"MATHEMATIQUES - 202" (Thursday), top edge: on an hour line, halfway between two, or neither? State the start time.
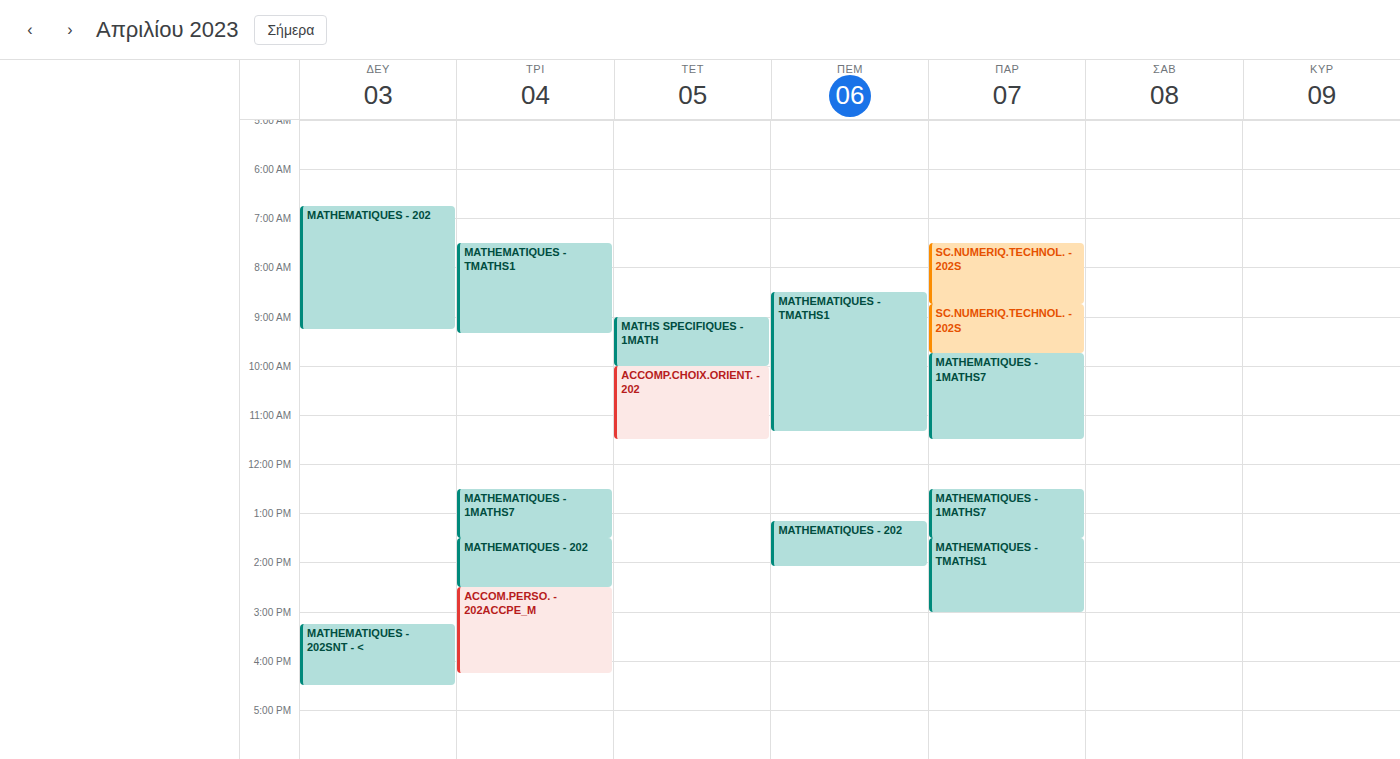
1:10 PM -- neither: 10 minutes below the 1 PM line and 50 minutes above the 2 PM line.